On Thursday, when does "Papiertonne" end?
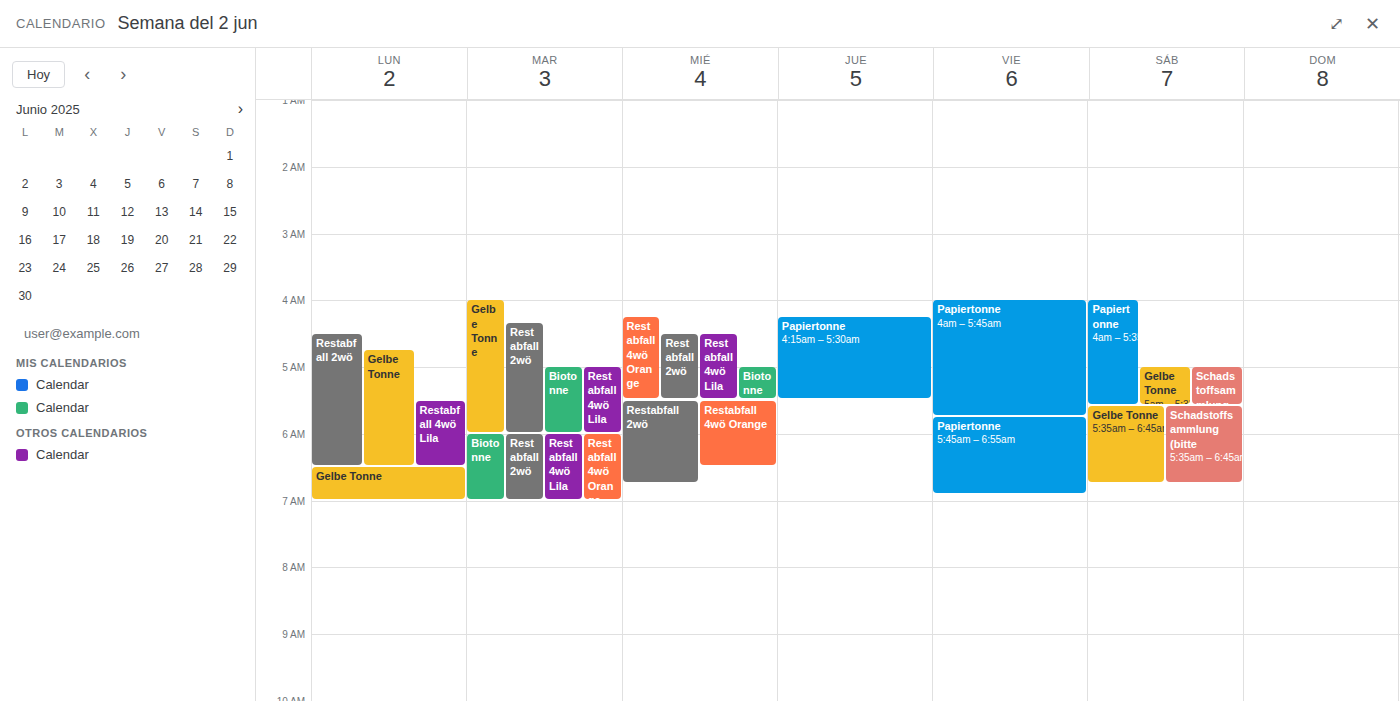
5:30 AM